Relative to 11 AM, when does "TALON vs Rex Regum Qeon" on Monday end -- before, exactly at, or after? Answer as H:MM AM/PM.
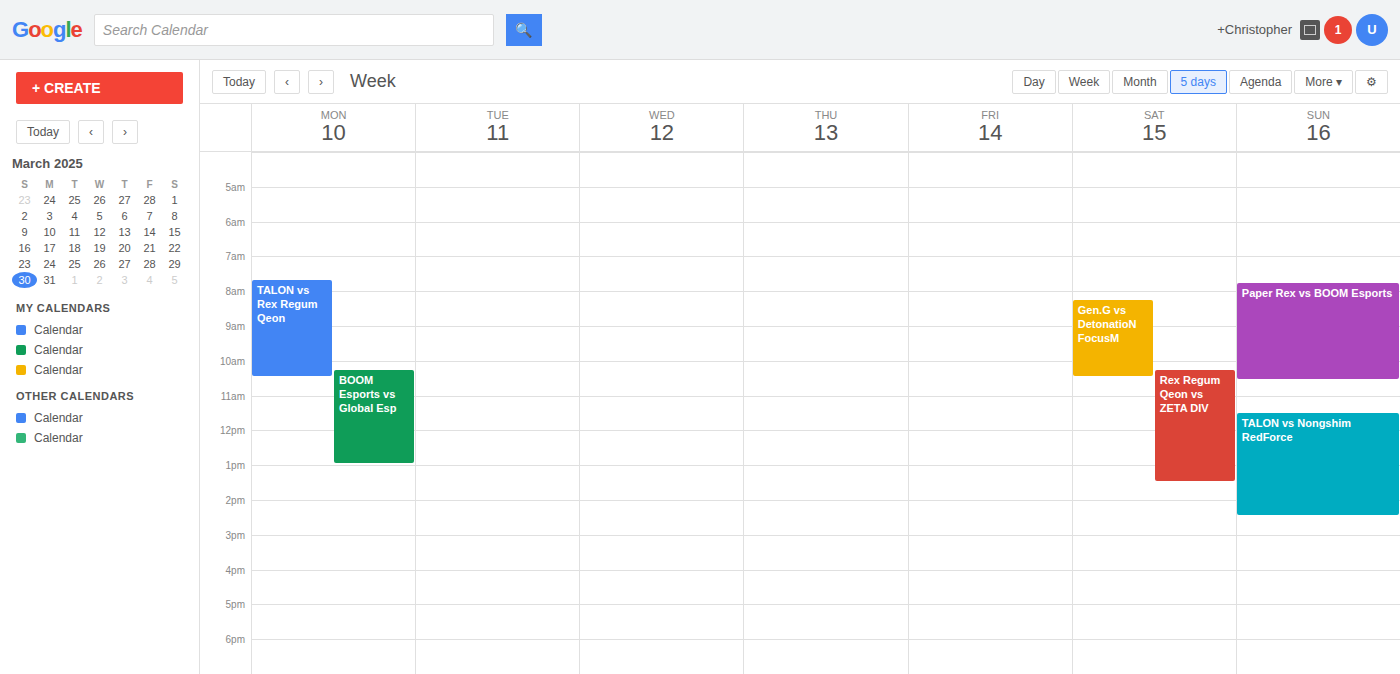
10:30 AM -- before 11 AM, 30 minutes above the 11 AM line.